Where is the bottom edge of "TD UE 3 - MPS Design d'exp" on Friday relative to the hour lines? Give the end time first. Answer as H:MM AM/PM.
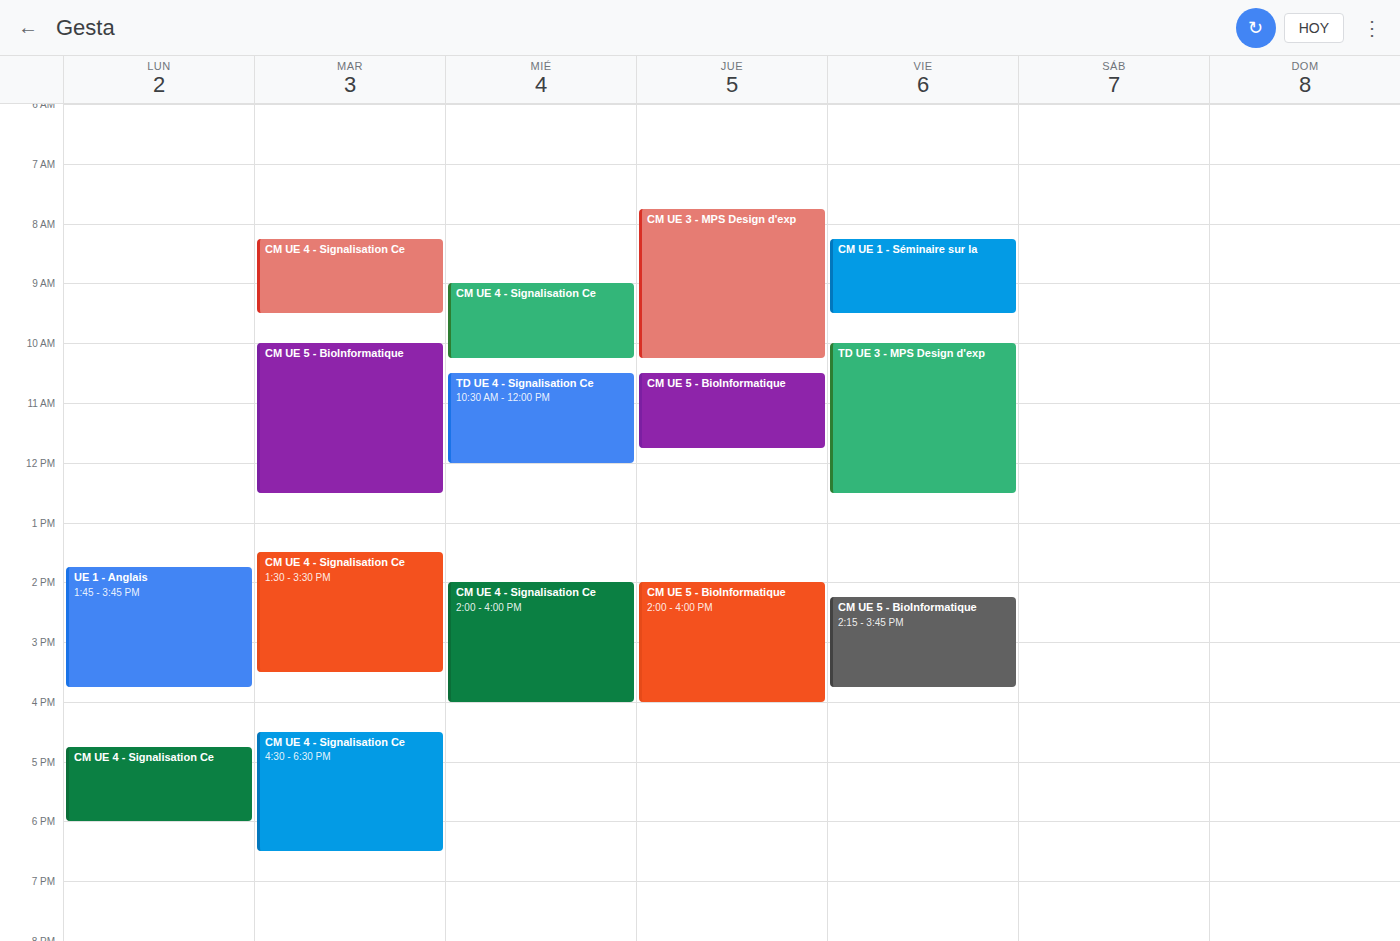
12:30 PM -- halfway between the 12 PM and 1 PM lines.